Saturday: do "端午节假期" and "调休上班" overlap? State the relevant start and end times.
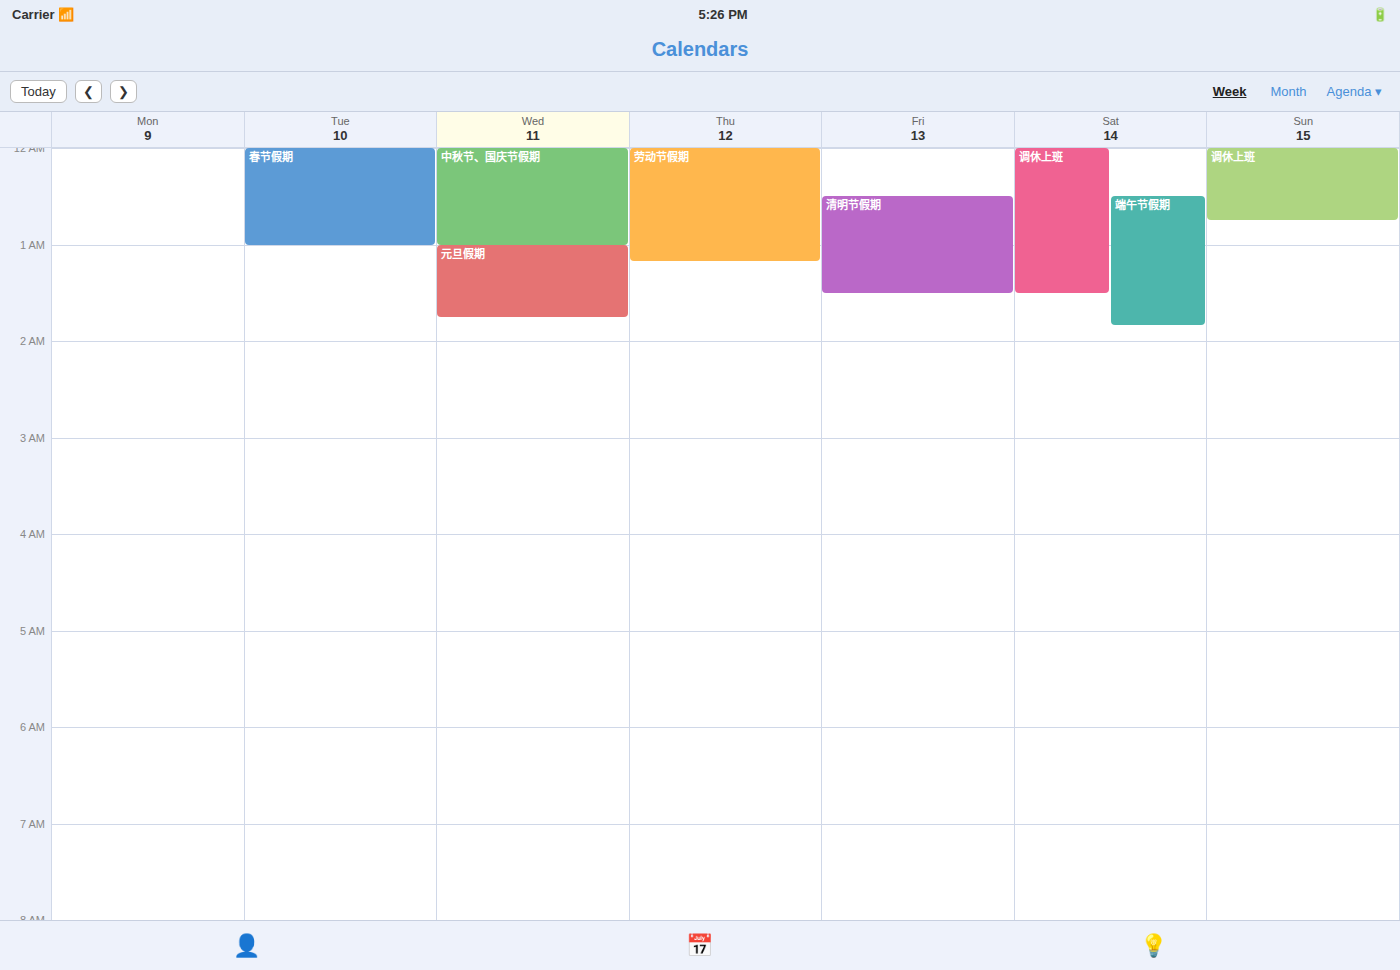
"端午节假期" starts at 12:30 AM, before "调休上班" ends at 1:30 AM -- they overlap.